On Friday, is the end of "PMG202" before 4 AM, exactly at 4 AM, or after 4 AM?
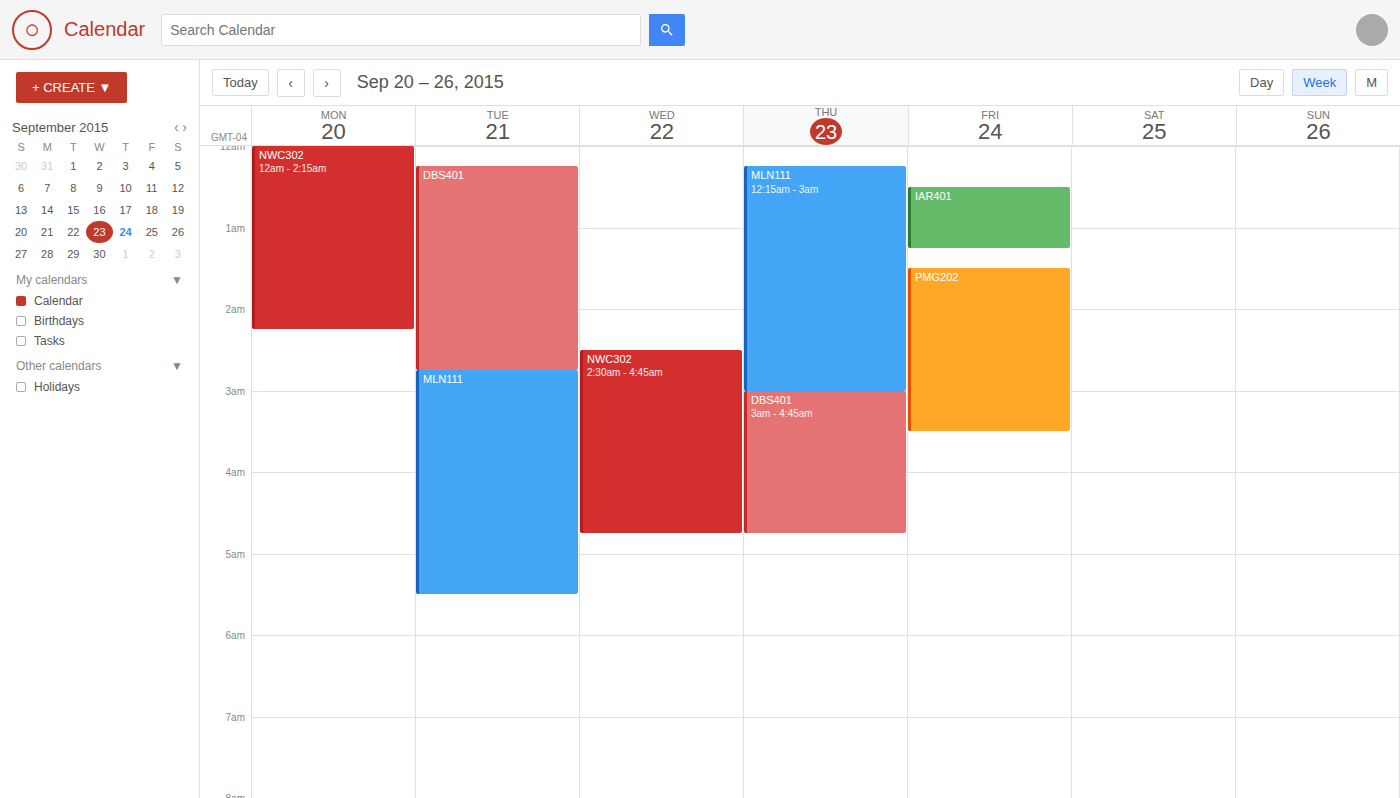
3:30 AM -- before 4 AM, 30 minutes above the 4 AM line.